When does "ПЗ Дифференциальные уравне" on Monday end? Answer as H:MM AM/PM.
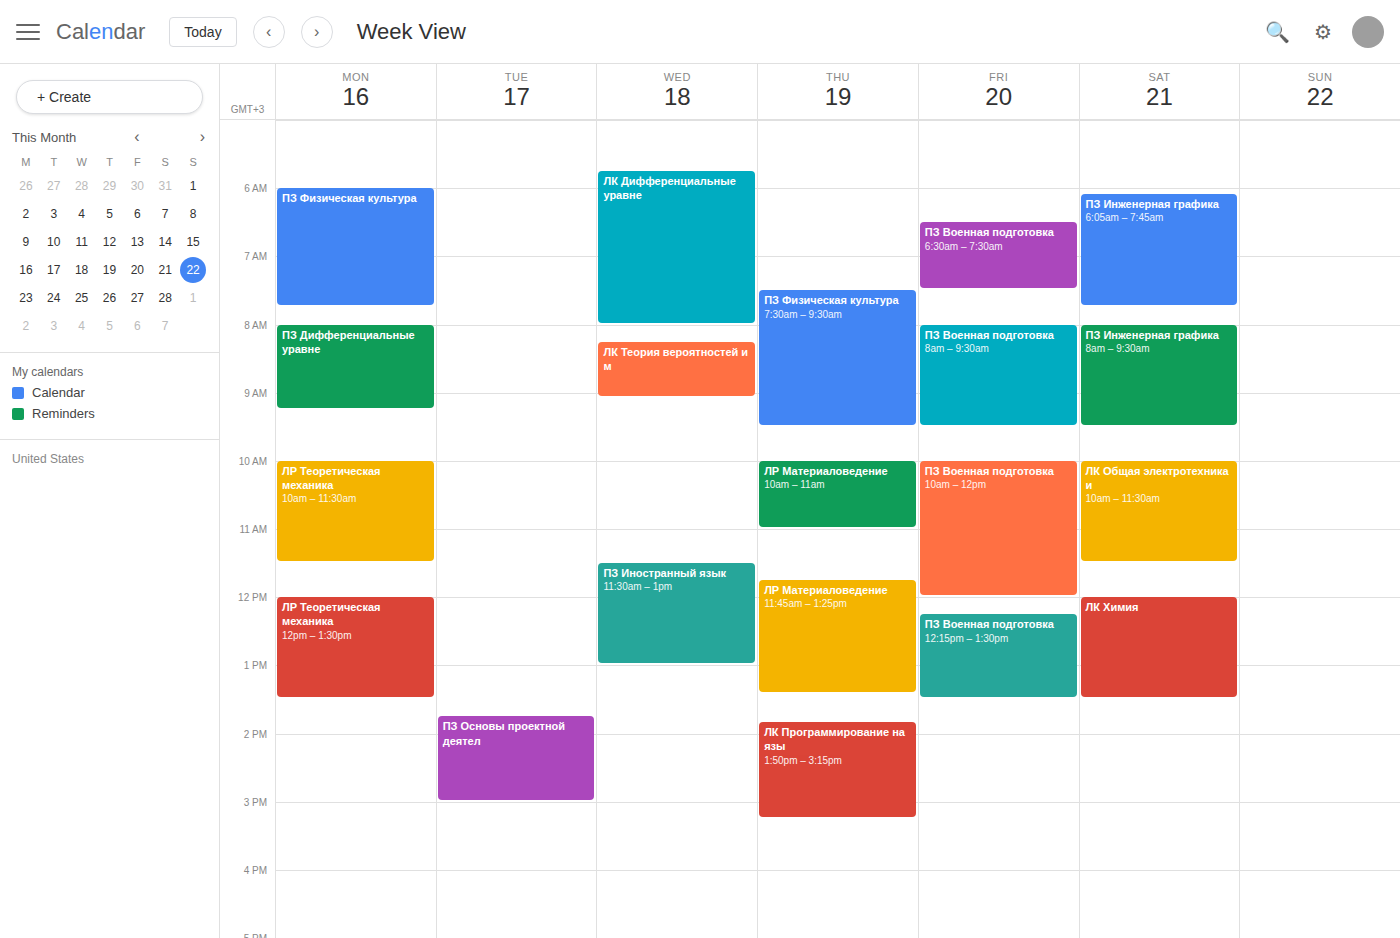
9:15 AM